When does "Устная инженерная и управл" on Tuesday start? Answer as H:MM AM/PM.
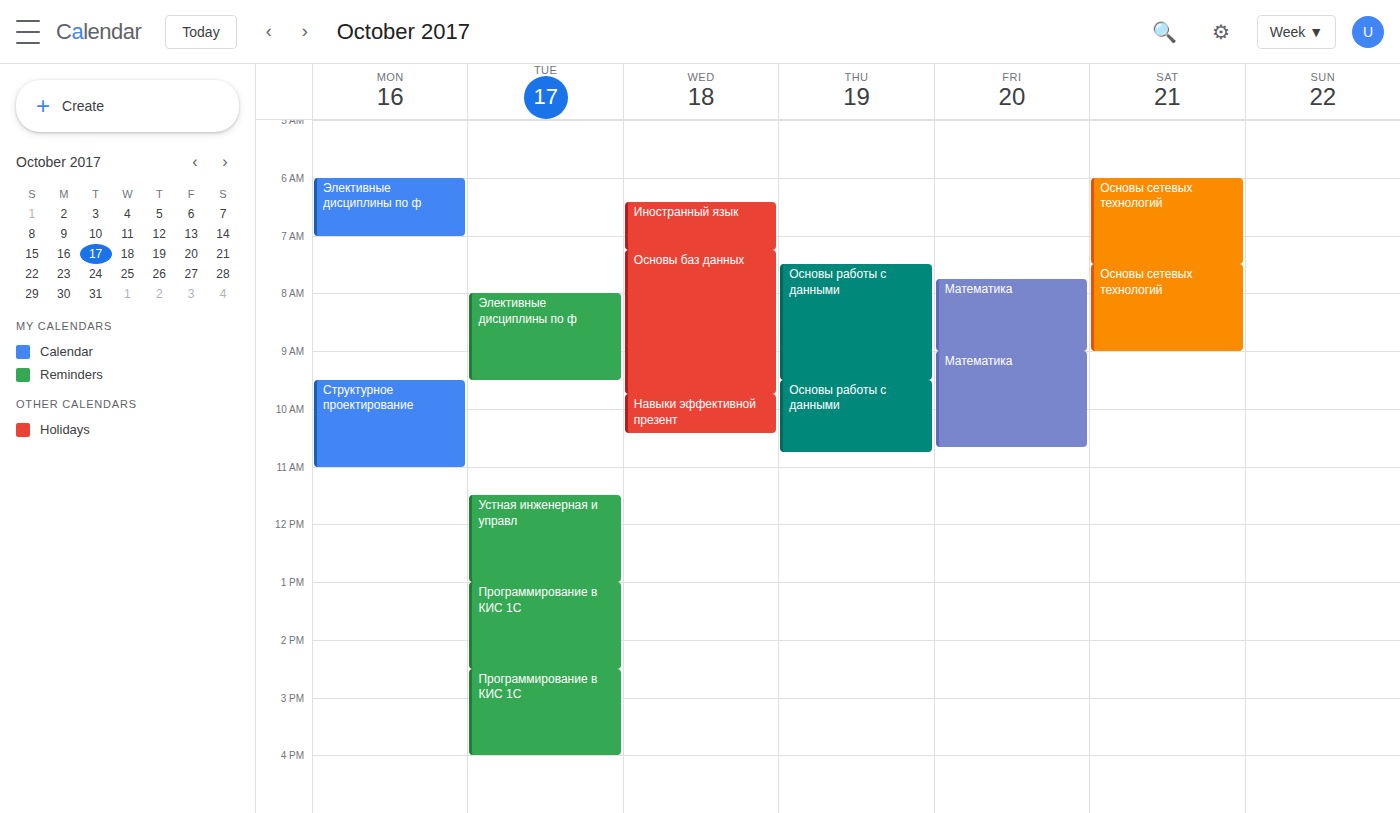
11:30 AM